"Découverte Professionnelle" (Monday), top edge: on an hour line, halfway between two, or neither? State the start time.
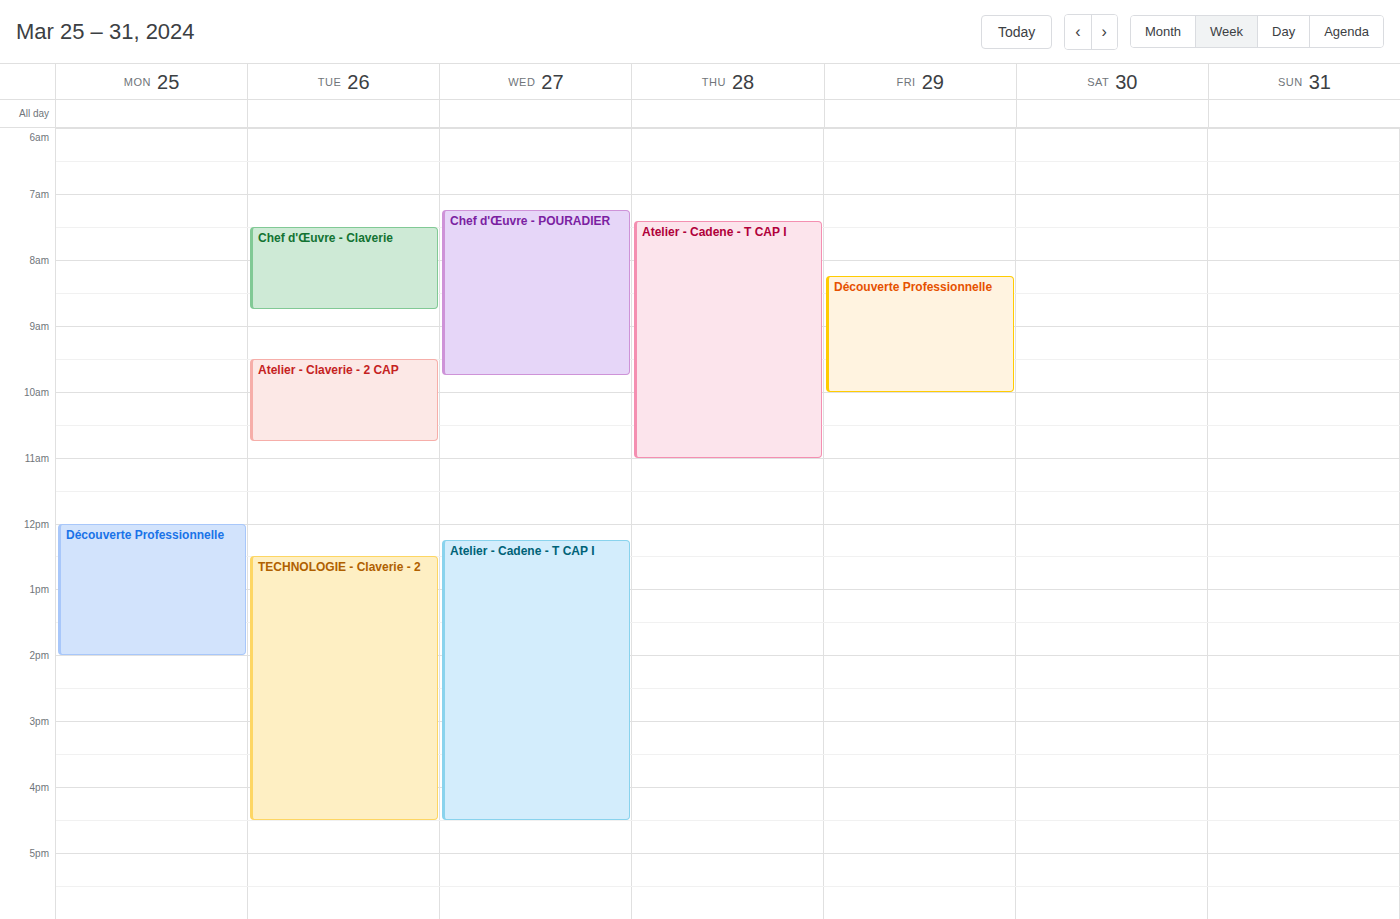
12:00 PM -- exactly on the 12 PM line.